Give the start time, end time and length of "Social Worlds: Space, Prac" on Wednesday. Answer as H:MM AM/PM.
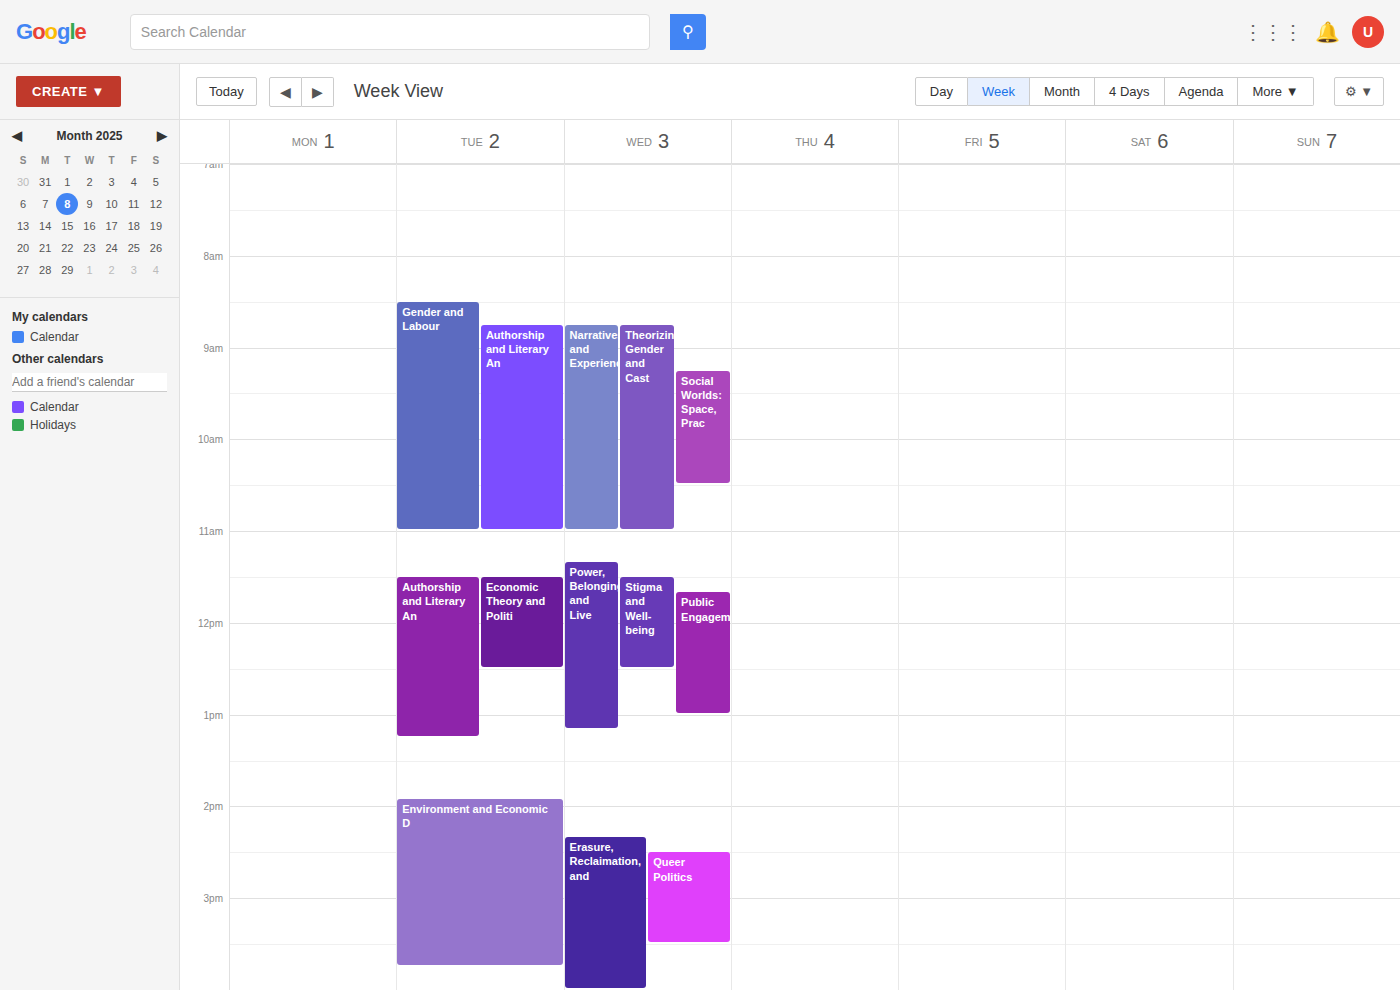
9:15 AM to 10:30 AM, 1 hour 15 minutes